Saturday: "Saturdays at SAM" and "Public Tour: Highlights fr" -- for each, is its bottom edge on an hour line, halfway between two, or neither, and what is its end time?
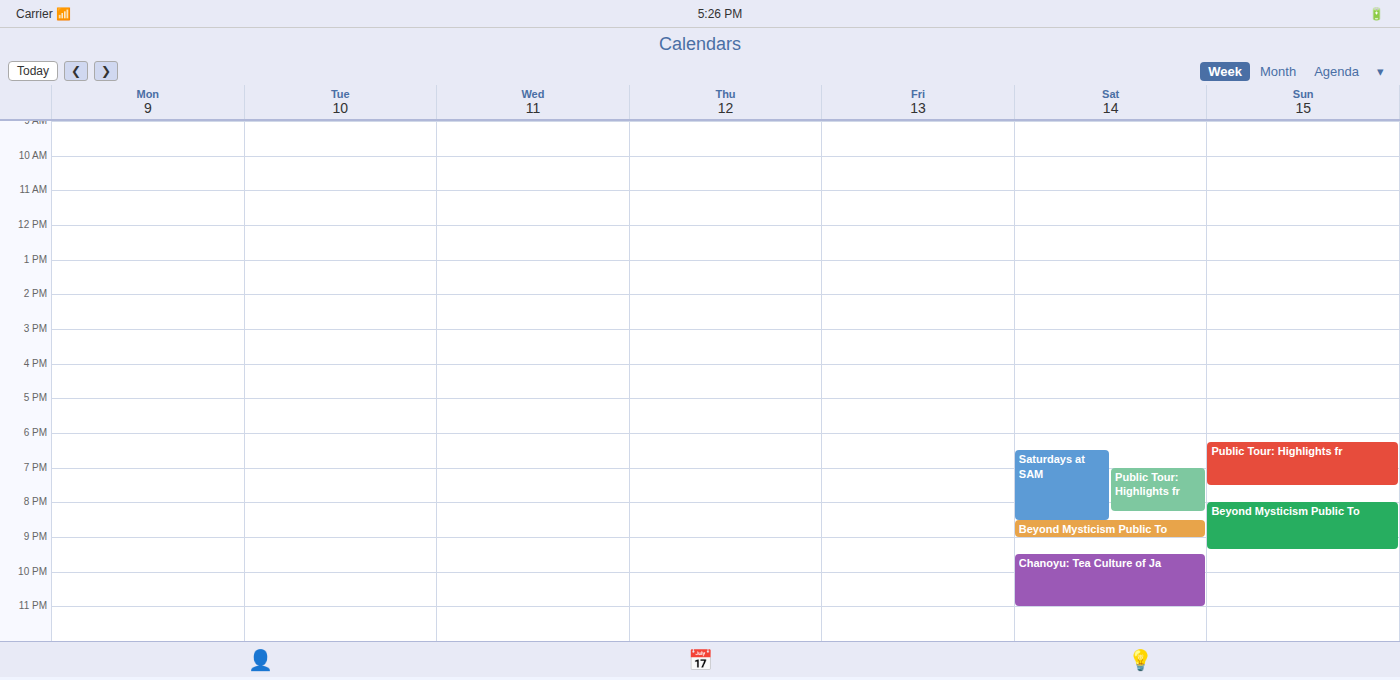
"Saturdays at SAM": 8:30 PM, halfway between the 8 PM and 9 PM lines. "Public Tour: Highlights fr": 8:15 PM, neither: a quarter of the way from the 8 PM line to the 9 PM line.